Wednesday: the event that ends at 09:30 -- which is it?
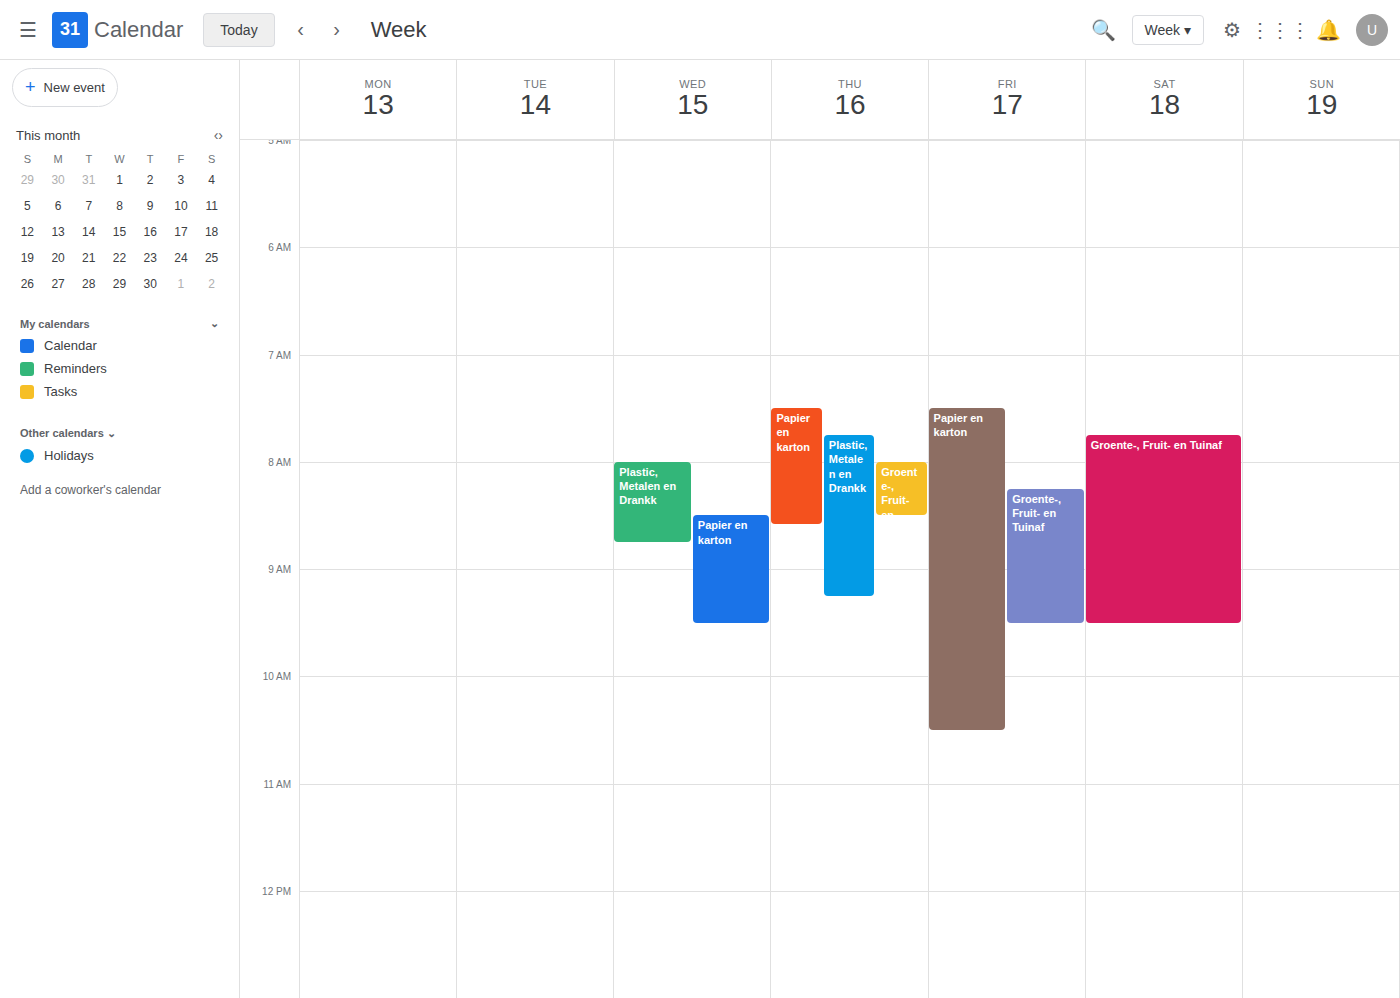
"Papier en karton"